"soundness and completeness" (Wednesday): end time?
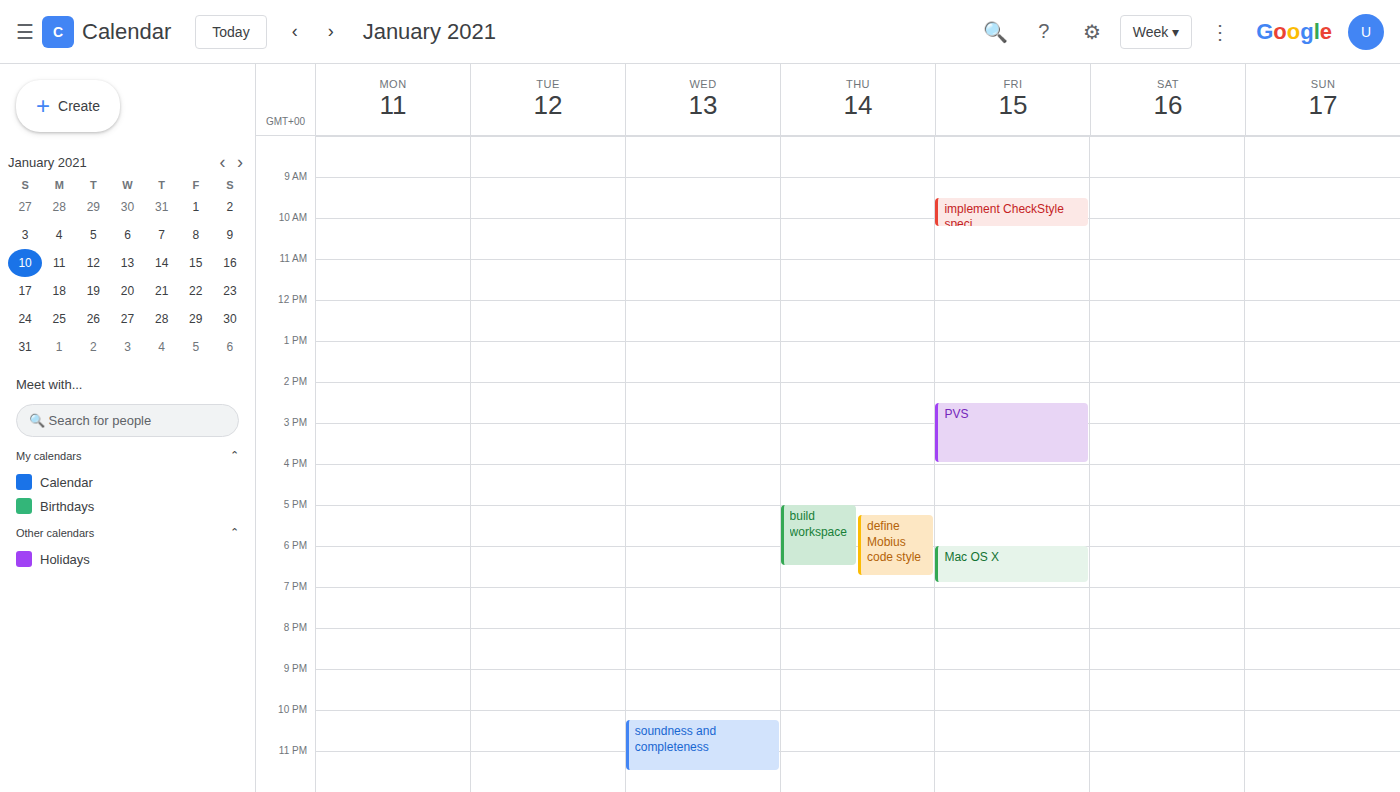
11:30 PM